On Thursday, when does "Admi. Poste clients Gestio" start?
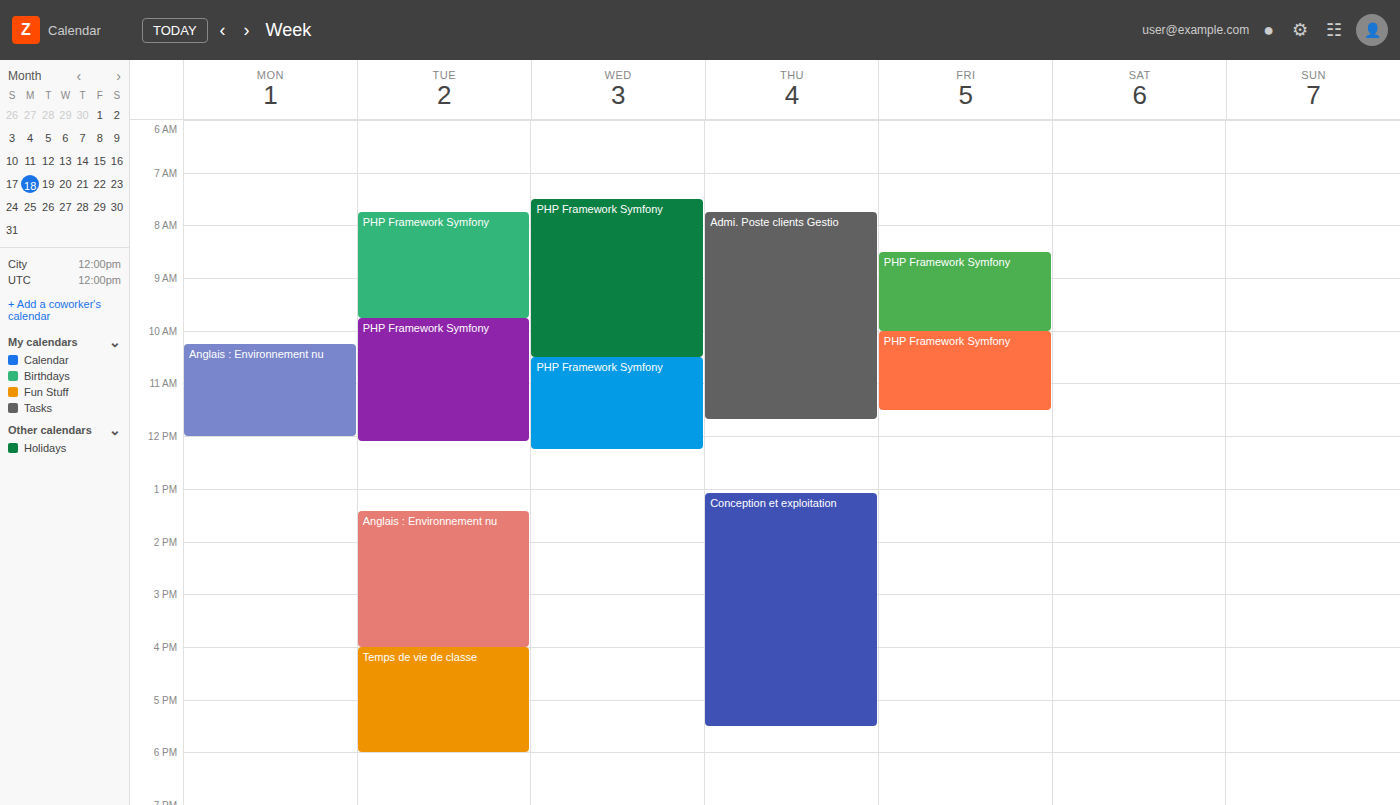
7:45 AM